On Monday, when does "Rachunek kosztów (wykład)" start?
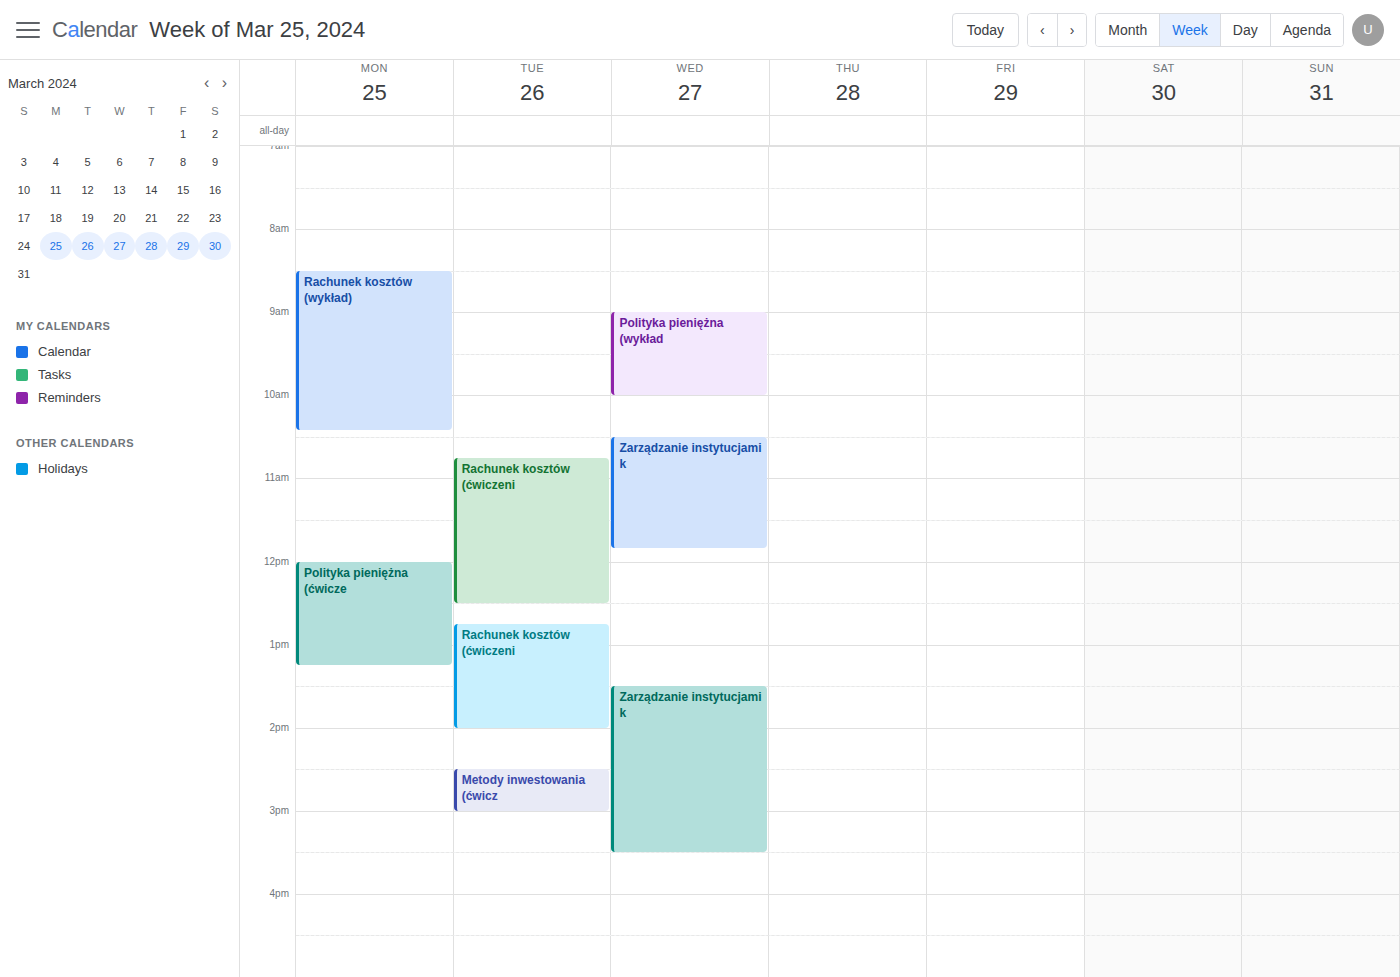
8:30 AM